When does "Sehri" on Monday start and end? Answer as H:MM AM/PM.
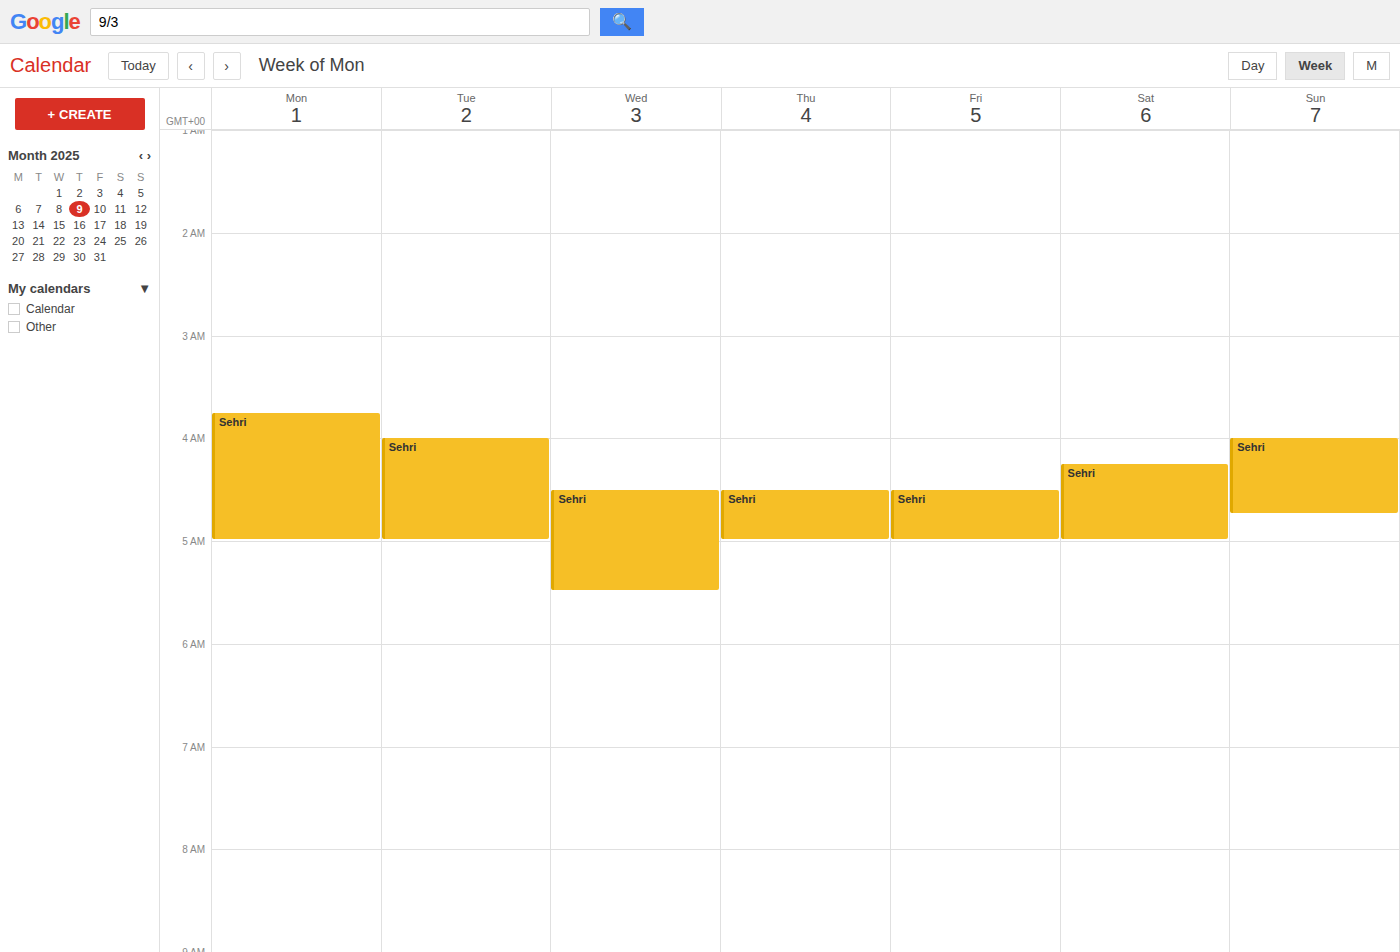
3:45 AM to 5:00 AM